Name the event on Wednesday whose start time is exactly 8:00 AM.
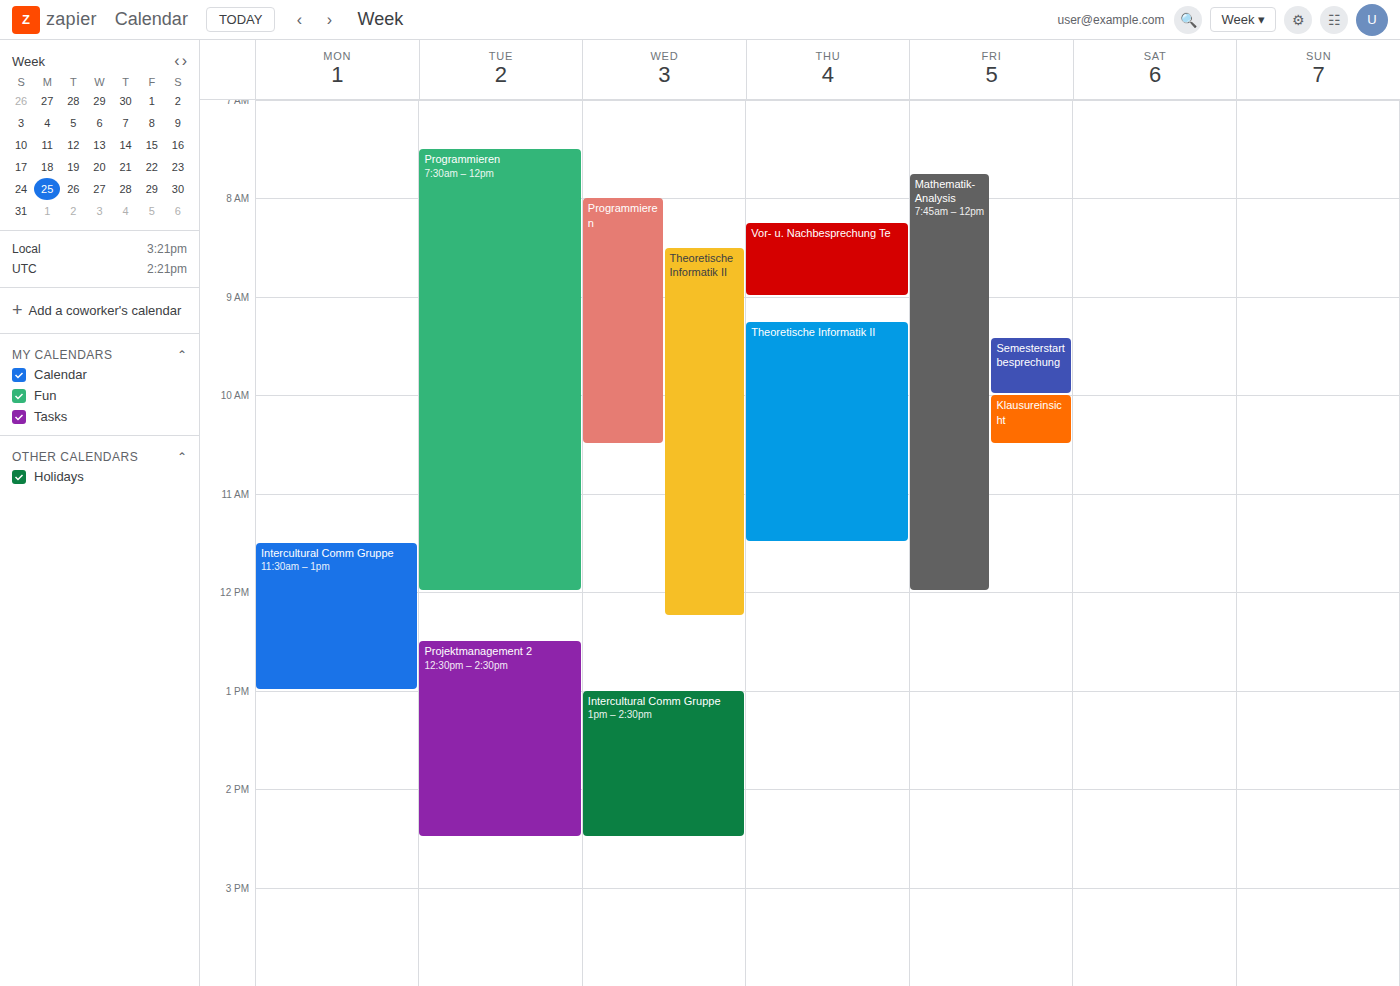
"Programmieren"